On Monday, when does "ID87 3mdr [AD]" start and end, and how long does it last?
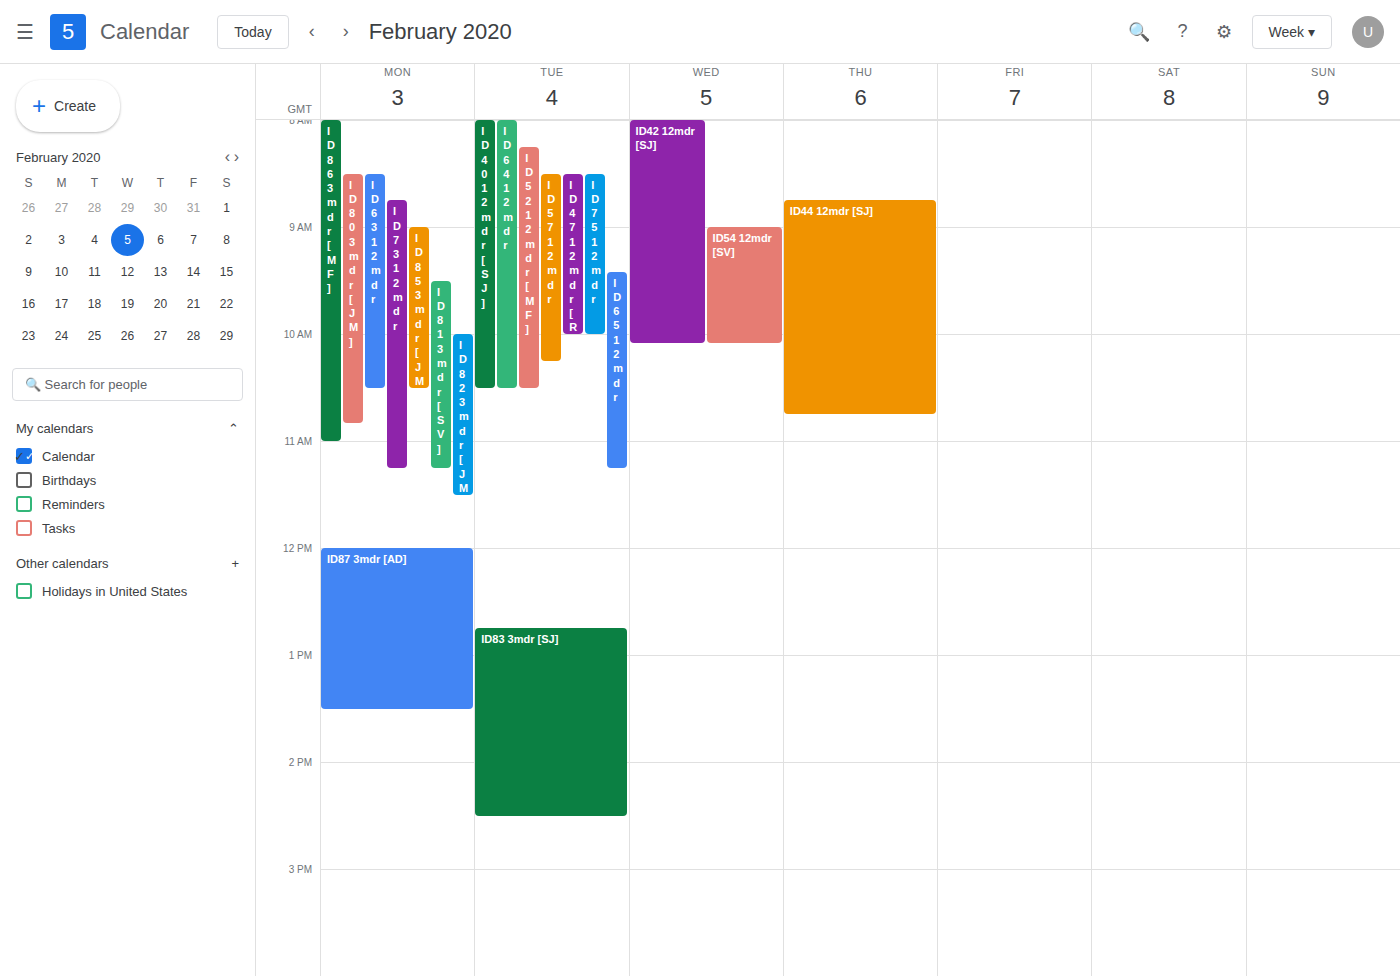
12:00 PM to 1:30 PM, 1 hour 30 minutes